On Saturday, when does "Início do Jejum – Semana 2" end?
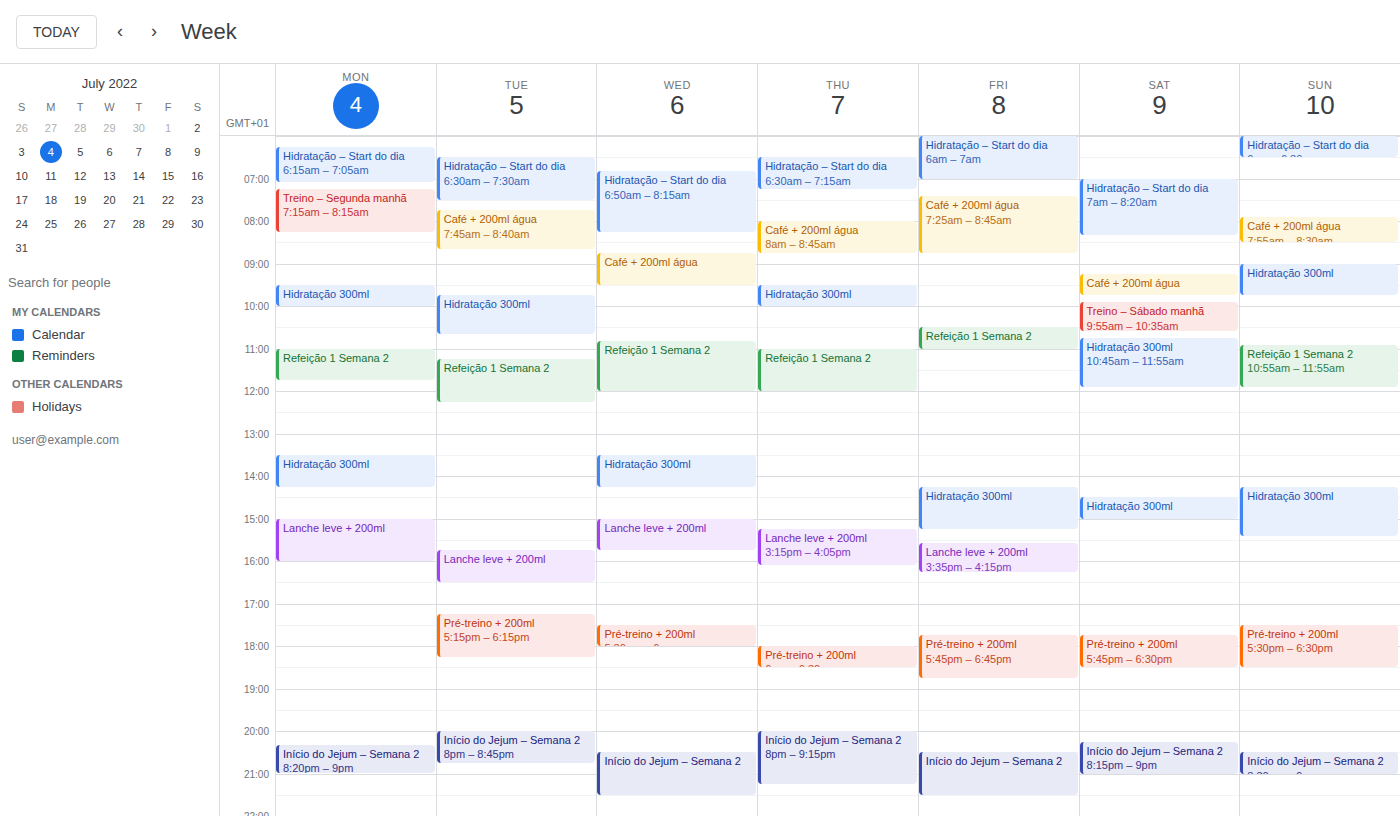
9:00 PM